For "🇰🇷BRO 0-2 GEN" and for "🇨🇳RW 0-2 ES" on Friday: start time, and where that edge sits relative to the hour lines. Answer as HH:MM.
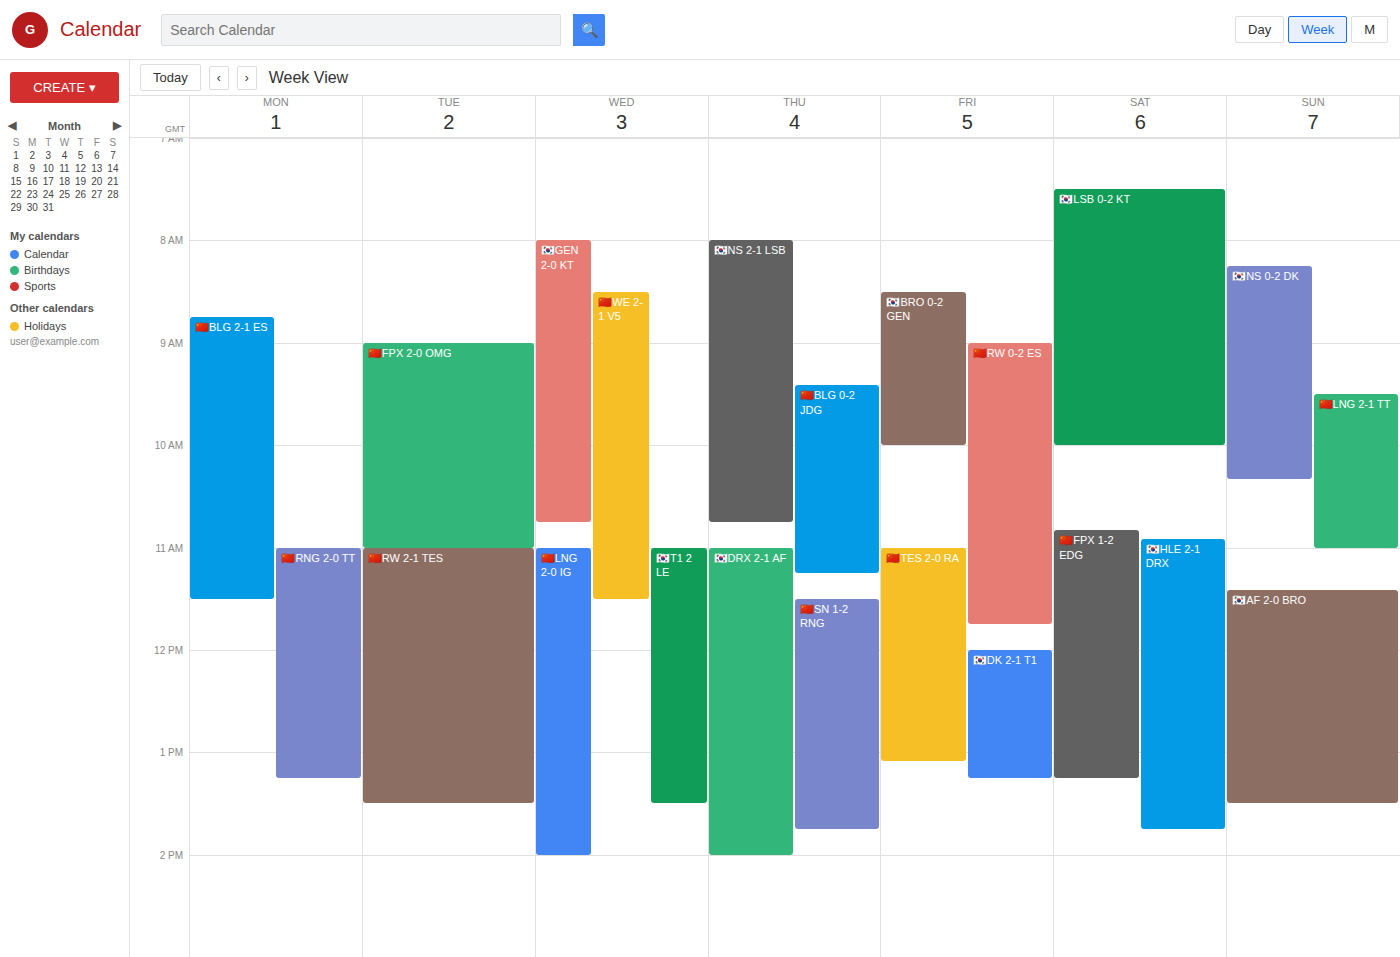
"🇰🇷BRO 0-2 GEN": 08:30, halfway between the 08:00 and 09:00 lines. "🇨🇳RW 0-2 ES": 09:00, exactly on the 09:00 line.